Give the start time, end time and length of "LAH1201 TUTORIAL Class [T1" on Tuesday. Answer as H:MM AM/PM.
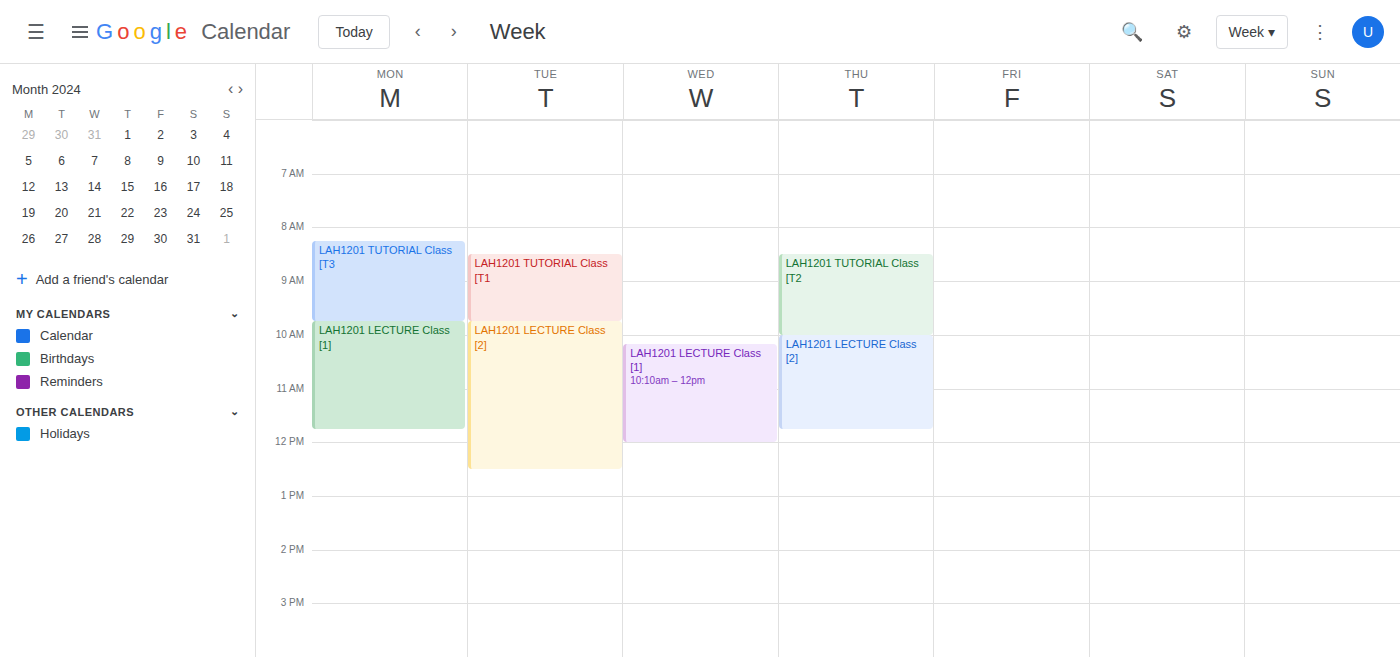
8:30 AM to 9:45 AM, 1 hour 15 minutes